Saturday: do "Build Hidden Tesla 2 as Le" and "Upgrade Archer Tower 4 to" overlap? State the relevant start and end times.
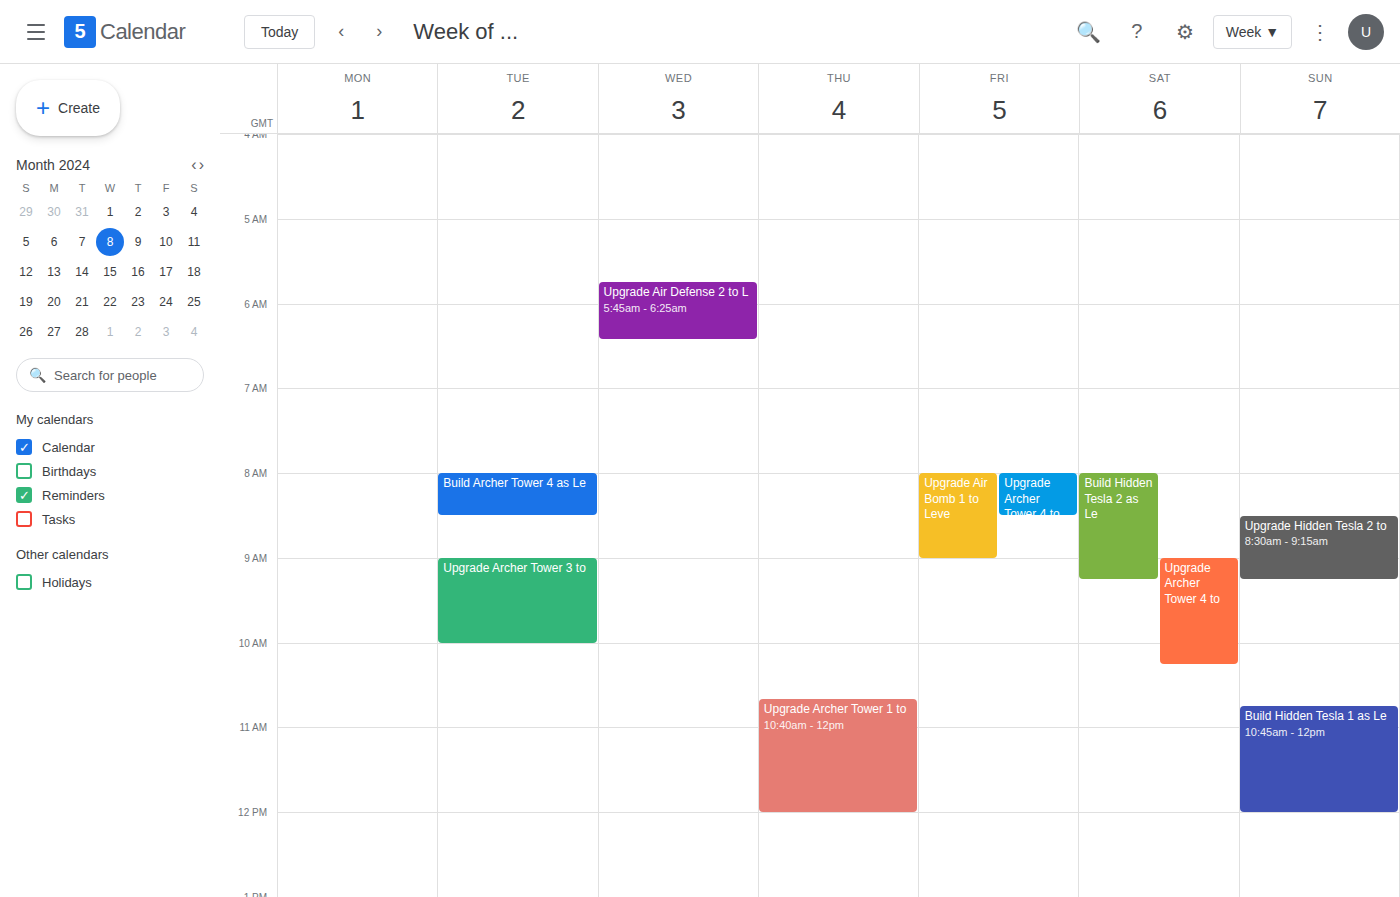
"Upgrade Archer Tower 4 to" starts at 09:00, before "Build Hidden Tesla 2 as Le" ends at 09:15 -- they overlap.